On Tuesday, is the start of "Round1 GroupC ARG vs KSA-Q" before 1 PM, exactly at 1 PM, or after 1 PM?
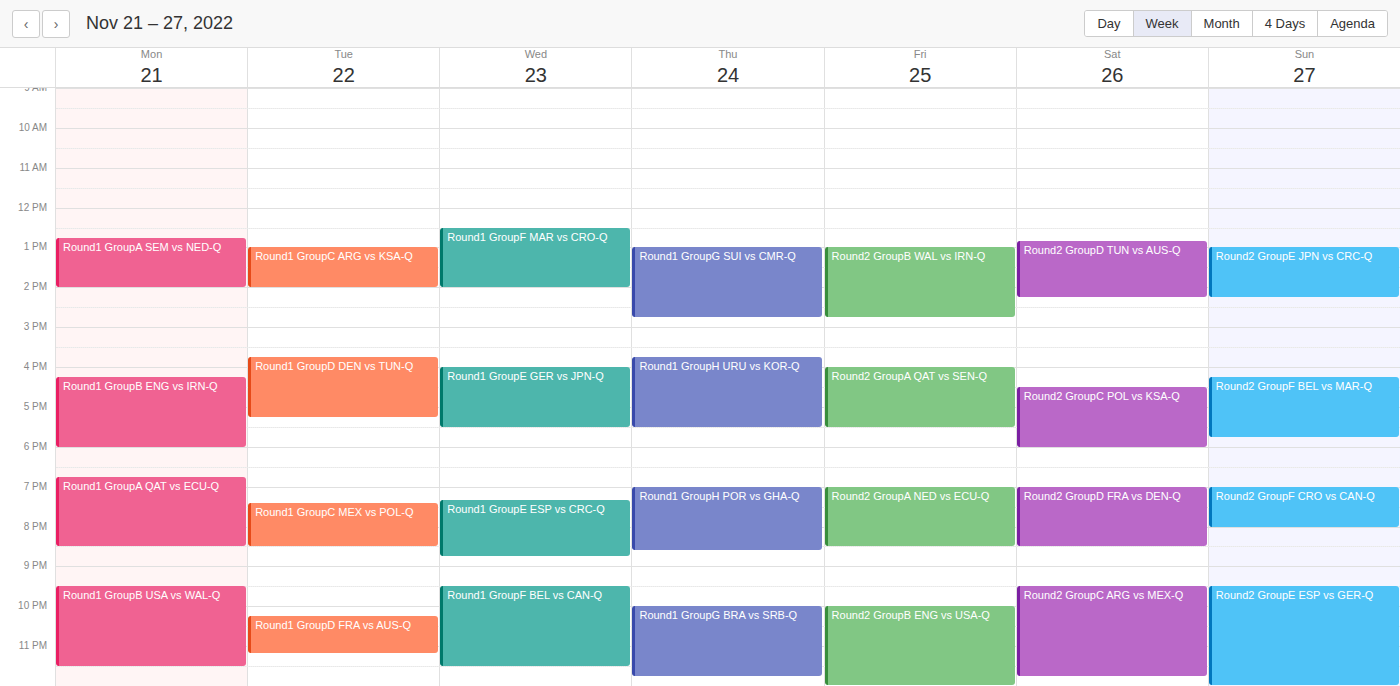
1:00 PM -- exactly at 1 PM, on the 1 PM line.